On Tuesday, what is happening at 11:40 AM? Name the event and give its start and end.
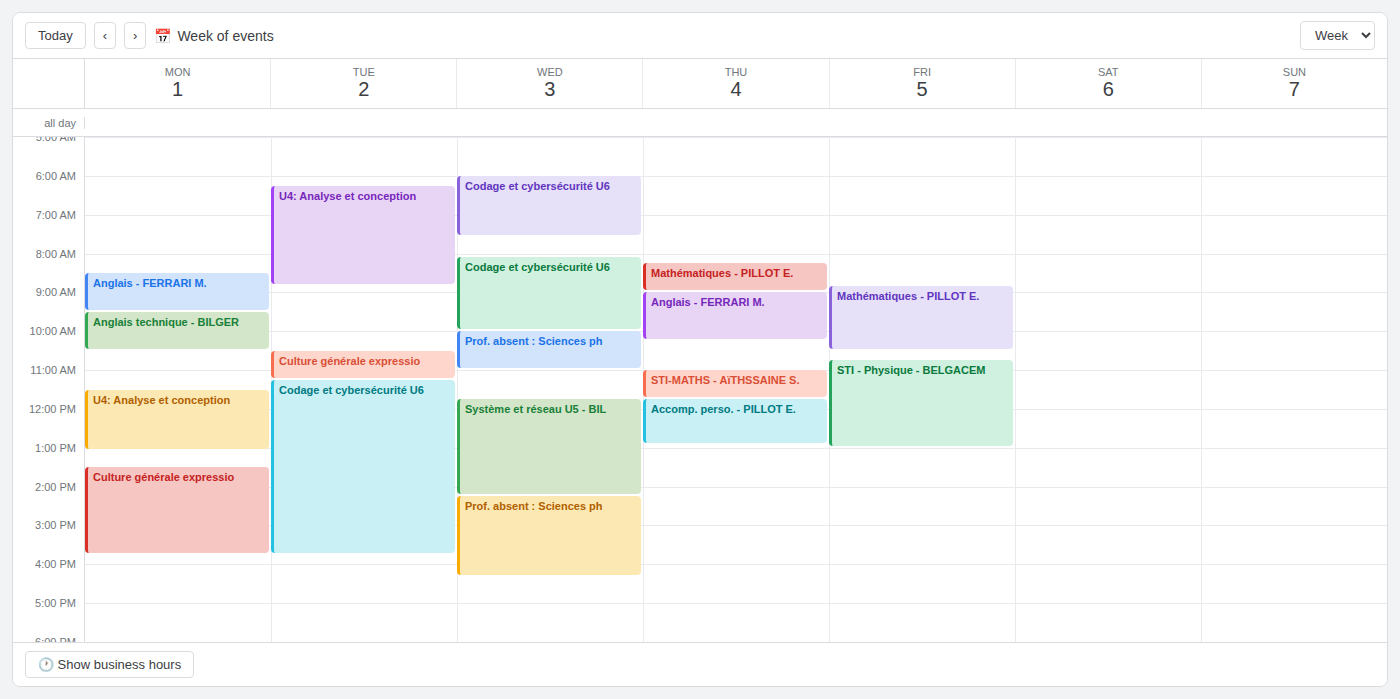
"Codage et cybersécurité U6", 11:15 AM to 3:45 PM